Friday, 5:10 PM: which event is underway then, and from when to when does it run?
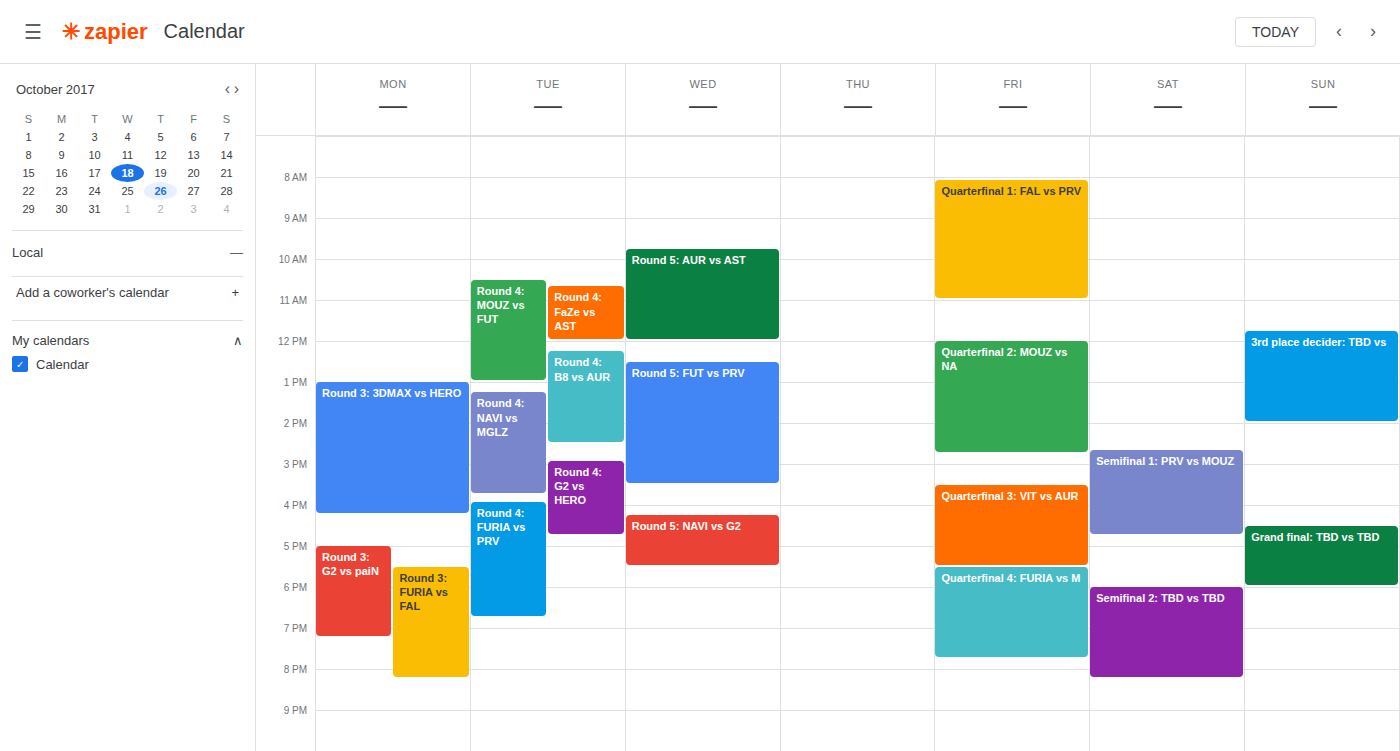
"Quarterfinal 3: VIT vs AUR", 3:30 PM to 5:30 PM